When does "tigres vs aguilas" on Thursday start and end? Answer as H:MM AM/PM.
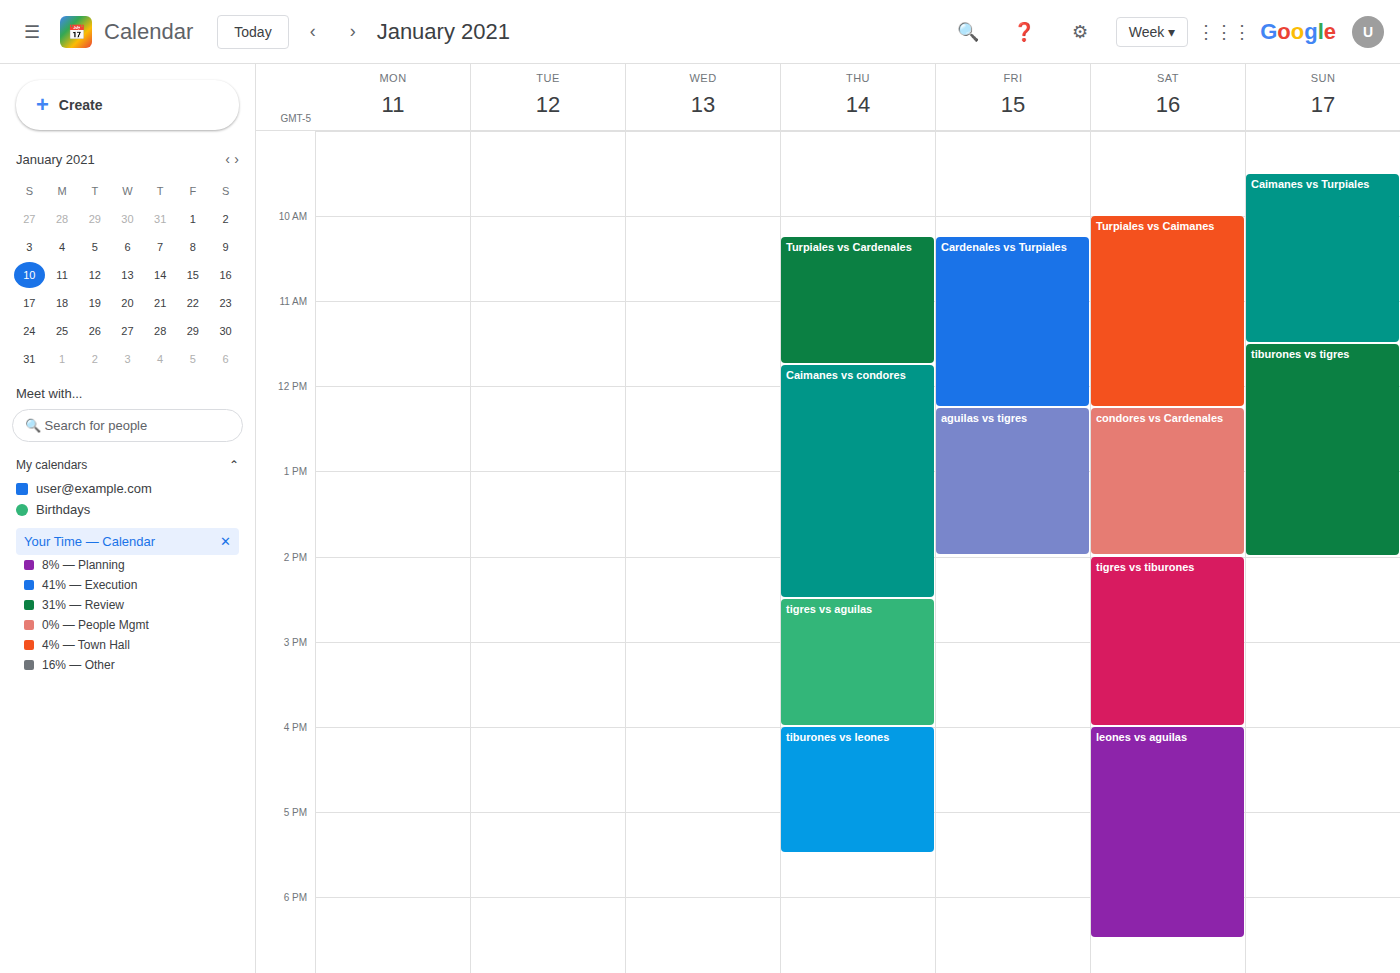
2:30 PM to 4:00 PM